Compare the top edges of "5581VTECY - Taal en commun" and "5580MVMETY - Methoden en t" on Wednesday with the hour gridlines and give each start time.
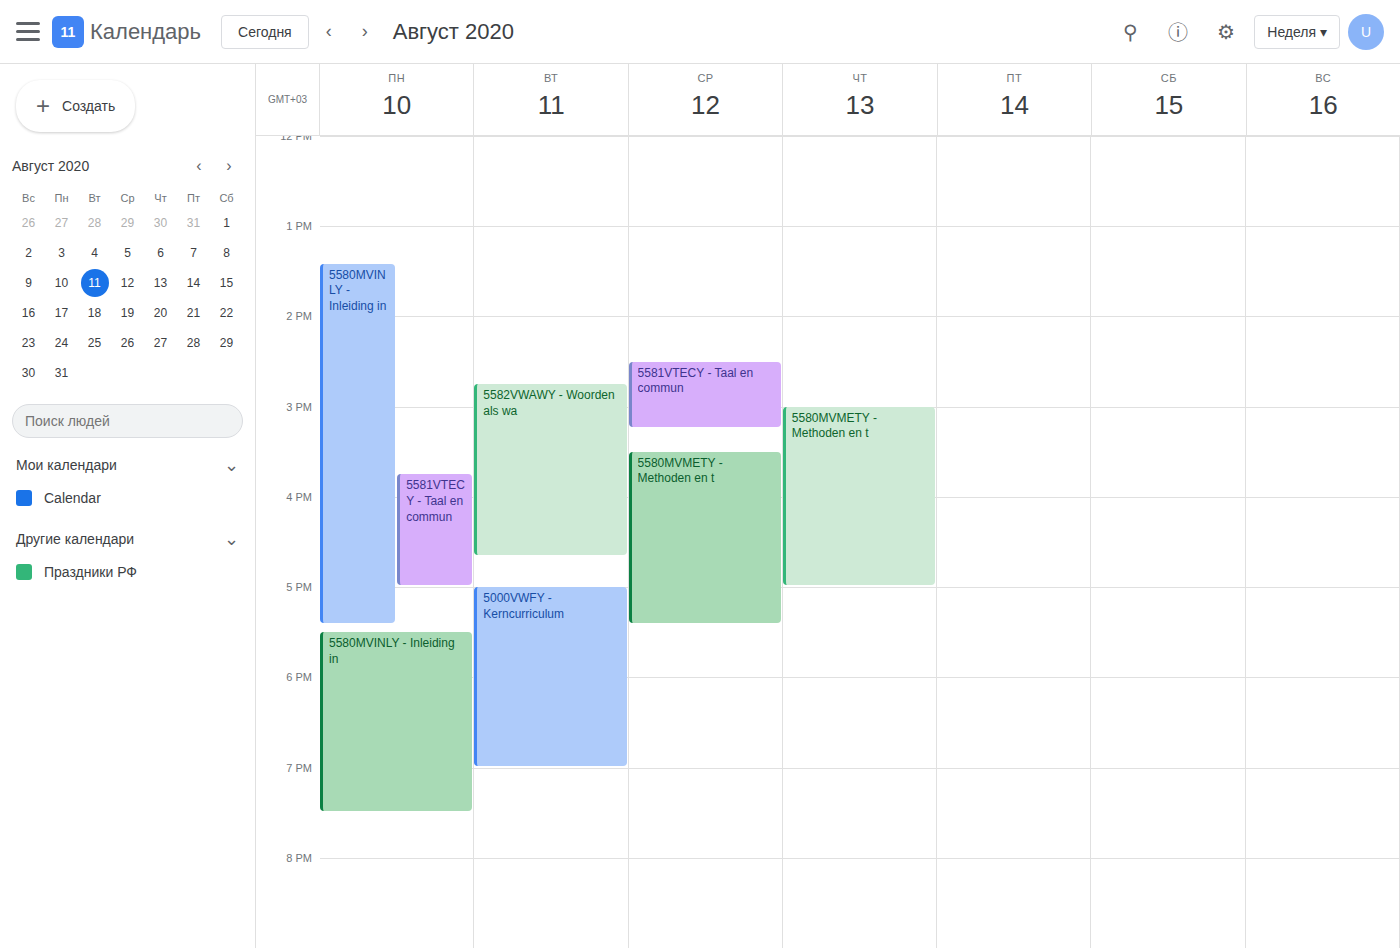
"5581VTECY - Taal en commun": 2:30 PM, halfway between the 2 PM and 3 PM lines. "5580MVMETY - Methoden en t": 3:30 PM, halfway between the 3 PM and 4 PM lines.